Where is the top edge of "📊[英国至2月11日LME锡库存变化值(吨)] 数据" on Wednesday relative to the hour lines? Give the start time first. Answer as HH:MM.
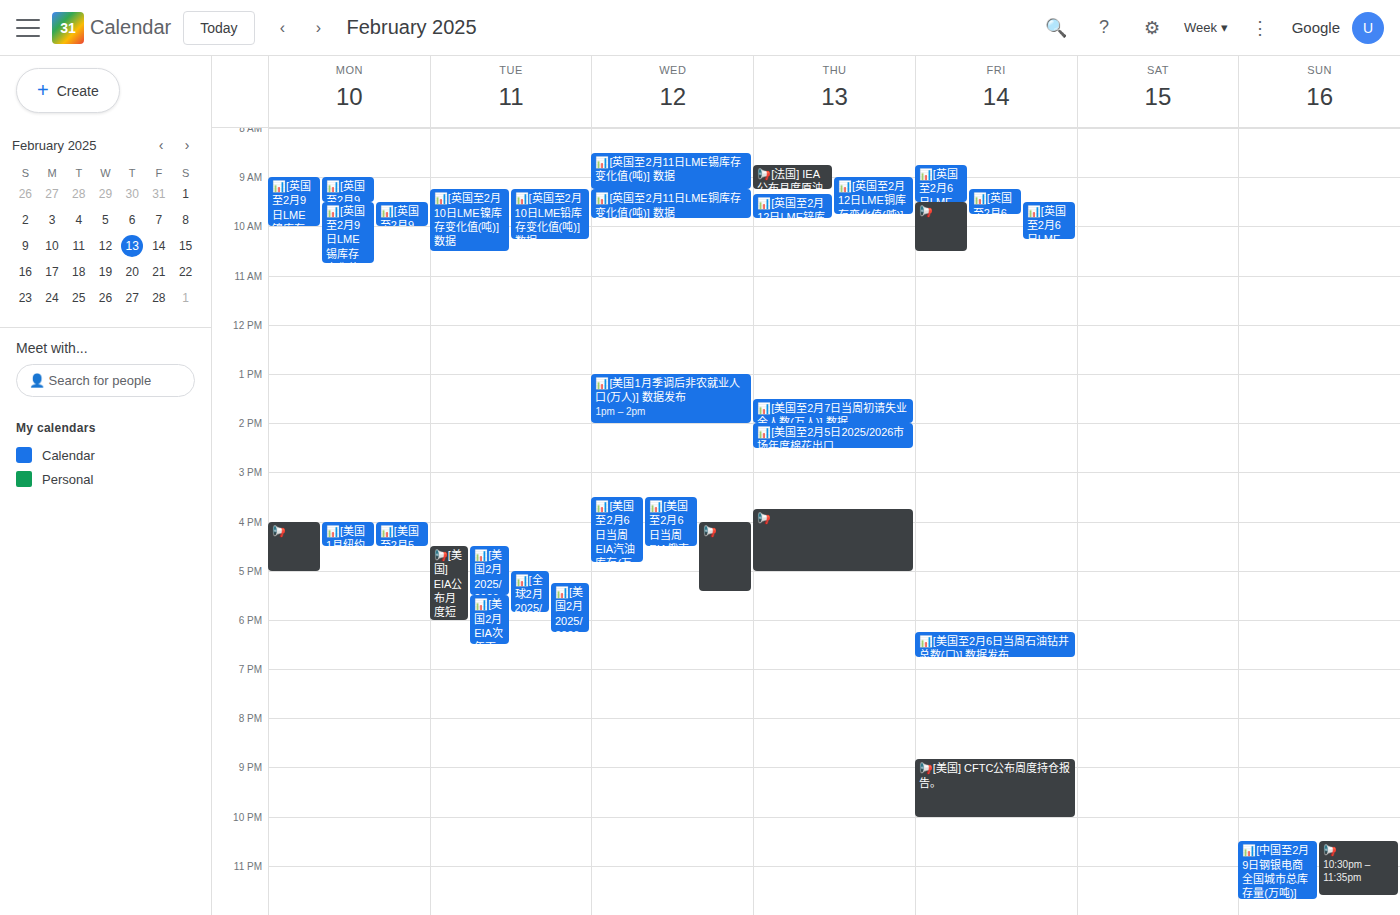
08:30 -- halfway between the 08:00 and 09:00 lines.